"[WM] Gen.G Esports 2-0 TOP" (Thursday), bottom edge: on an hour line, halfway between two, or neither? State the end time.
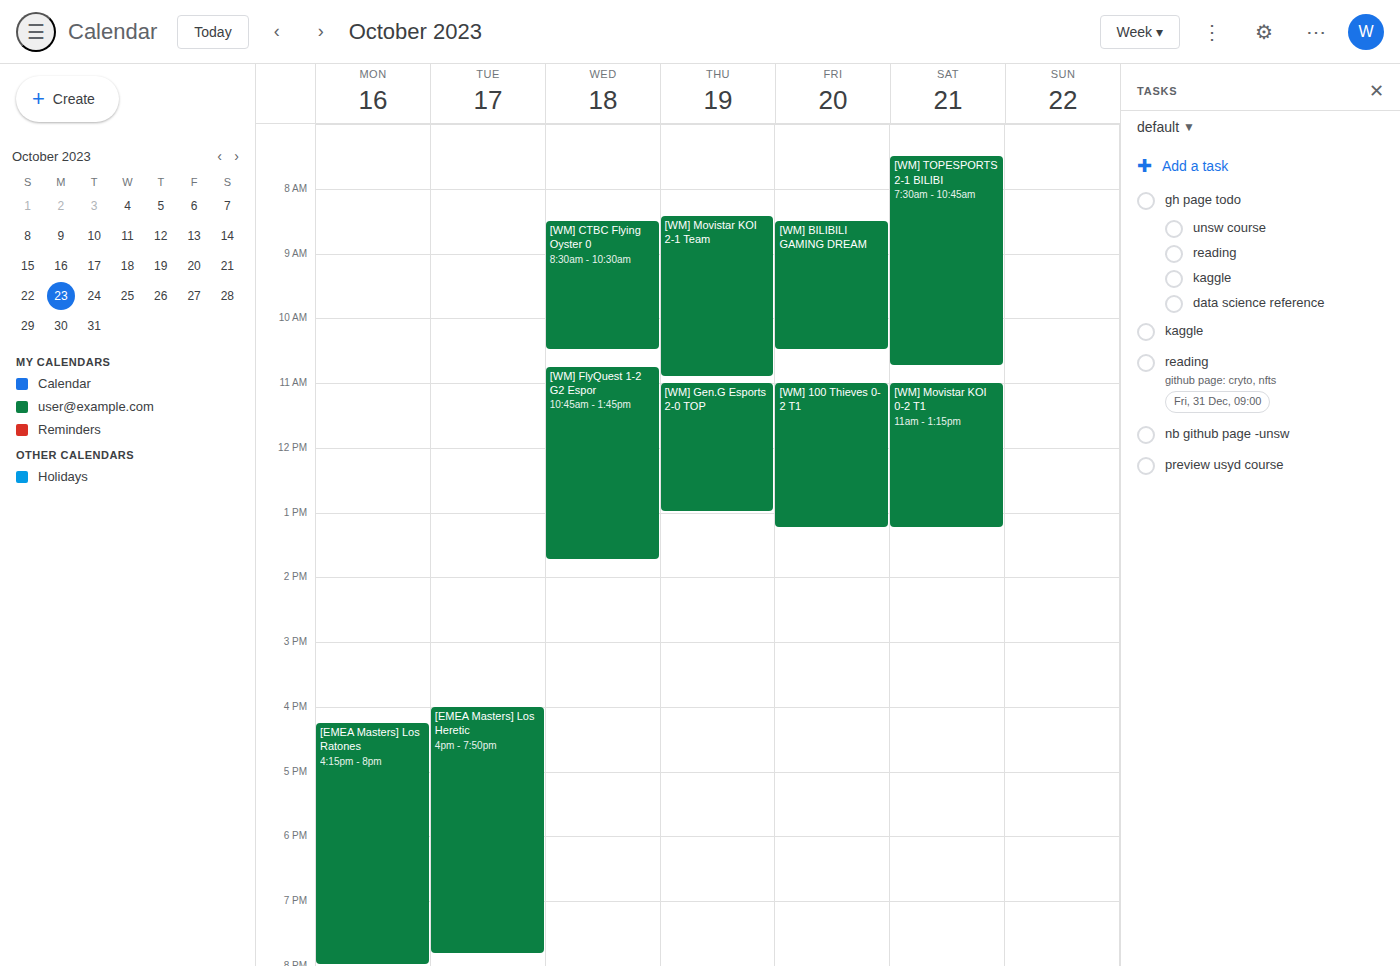
1:00 PM -- exactly on the 1 PM line.